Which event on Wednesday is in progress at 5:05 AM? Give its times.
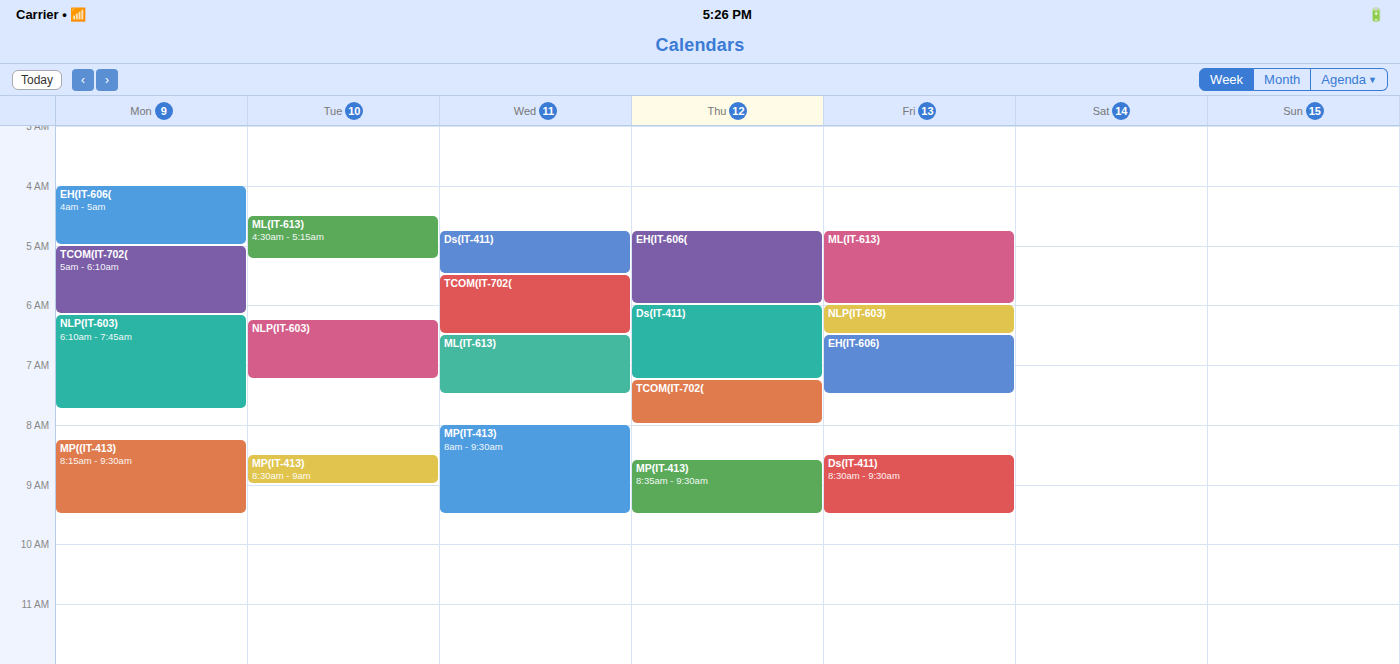
"Ds(IT-411)", 4:45 AM to 5:30 AM